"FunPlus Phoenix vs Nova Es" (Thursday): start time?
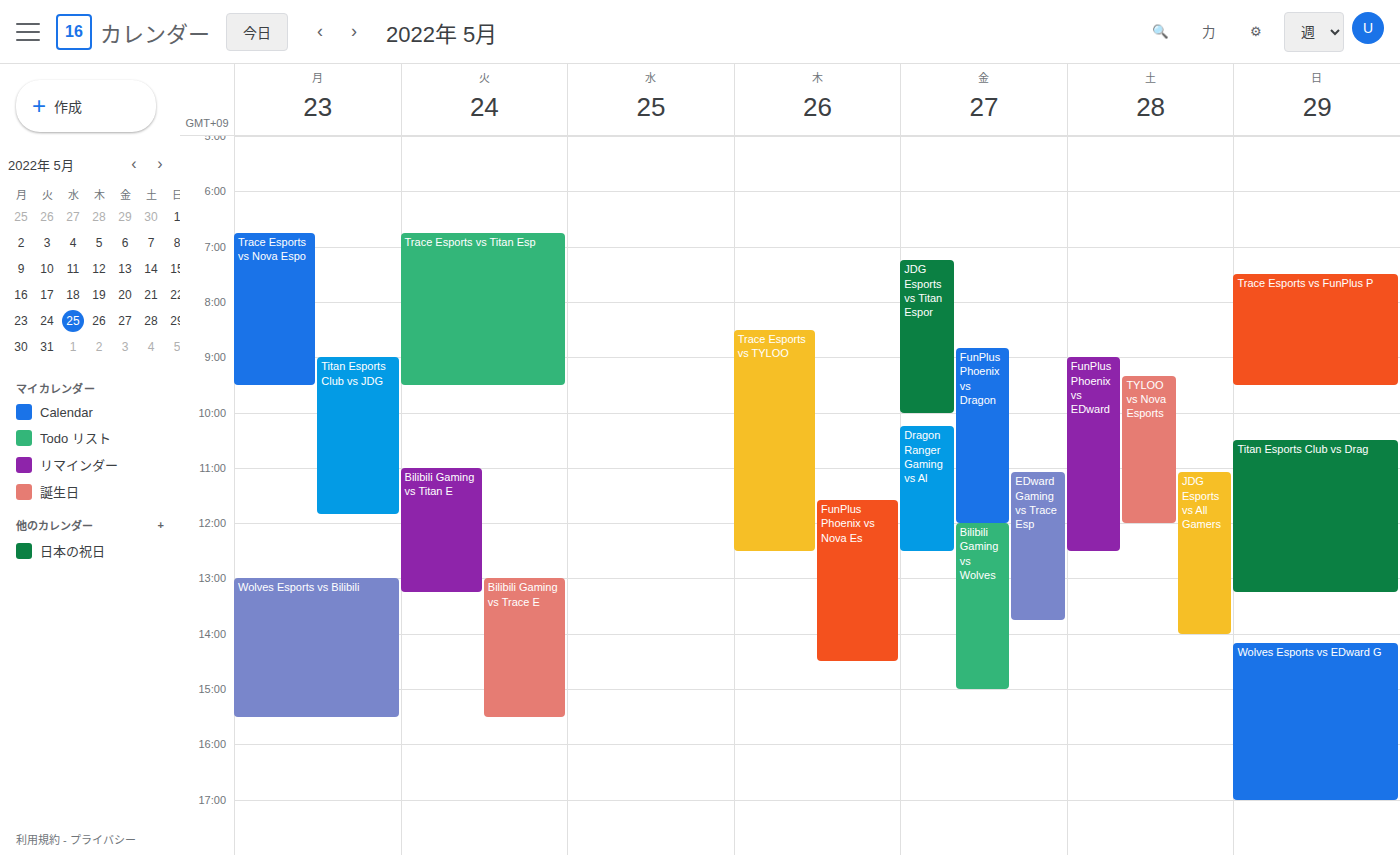
11:35 AM